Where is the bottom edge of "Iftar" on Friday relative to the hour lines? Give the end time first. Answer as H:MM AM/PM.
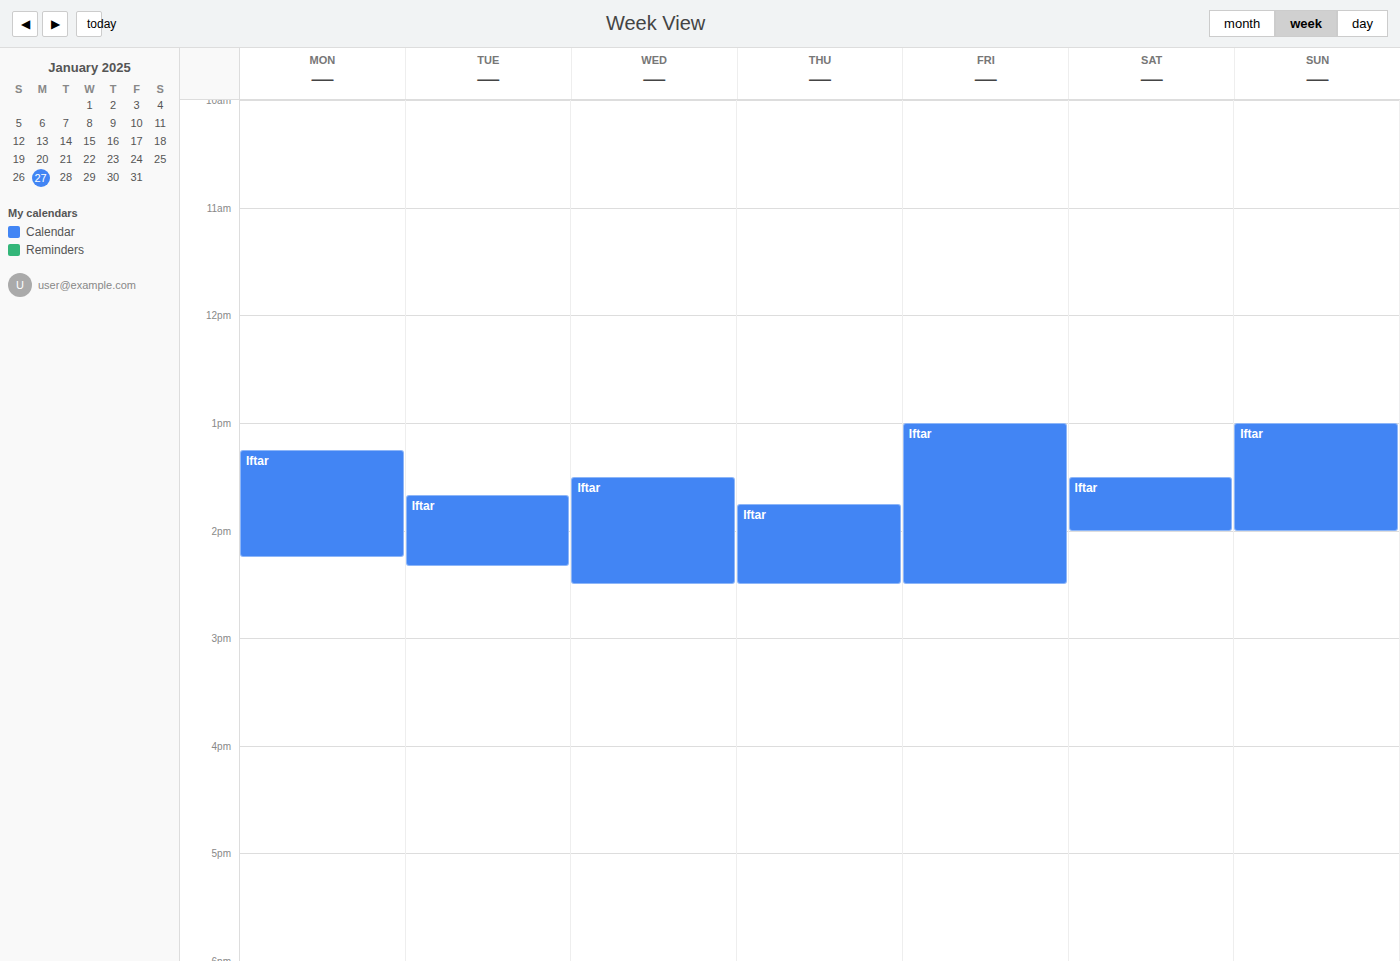
2:30 PM -- halfway between the 2 PM and 3 PM lines.